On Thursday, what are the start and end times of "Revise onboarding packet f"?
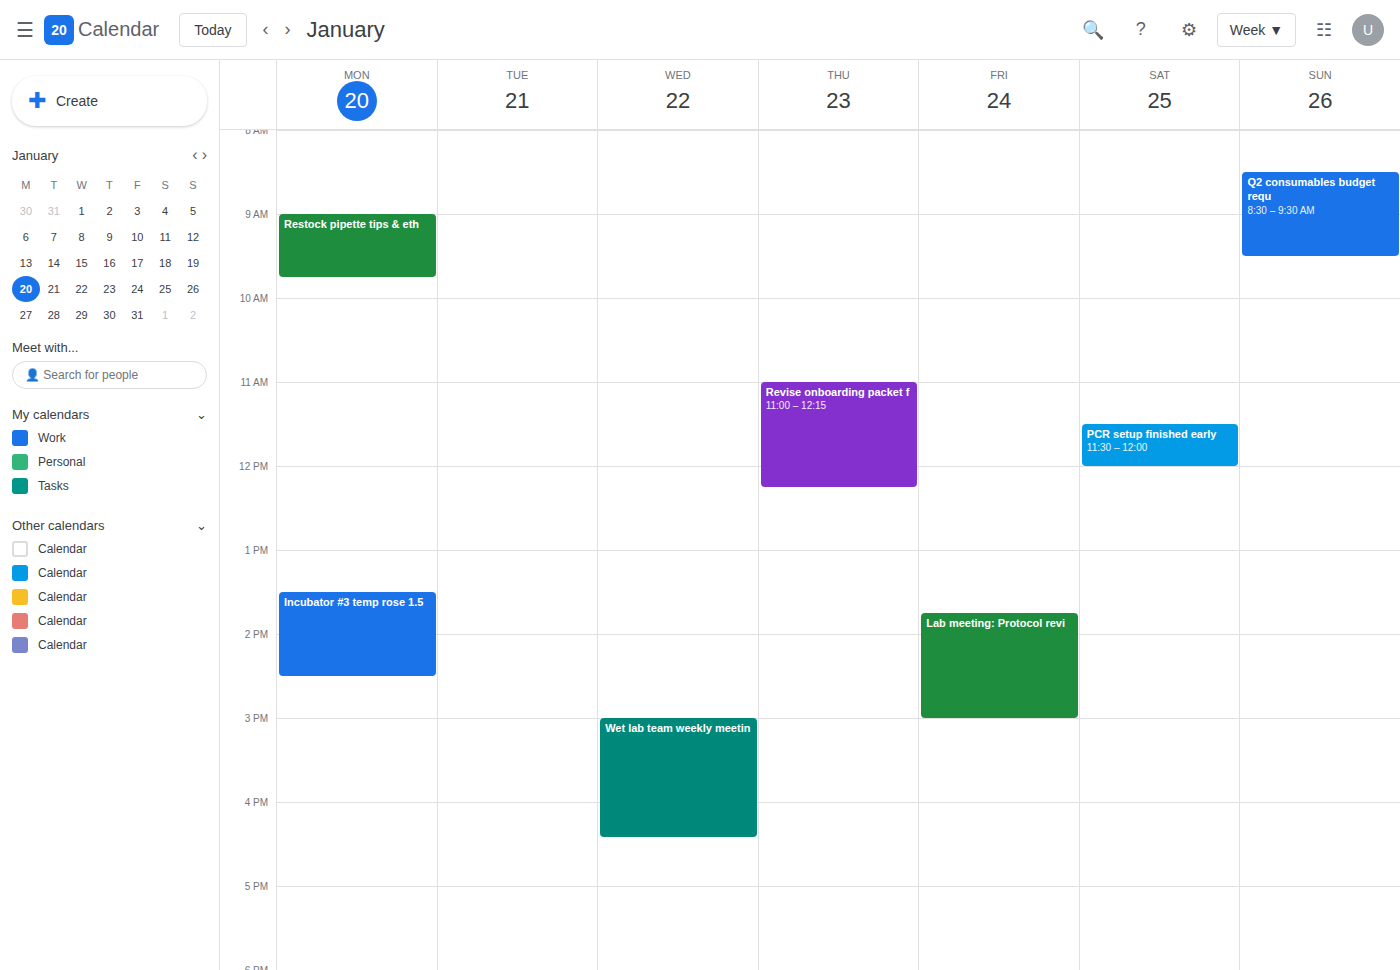
11:00 AM to 12:15 PM